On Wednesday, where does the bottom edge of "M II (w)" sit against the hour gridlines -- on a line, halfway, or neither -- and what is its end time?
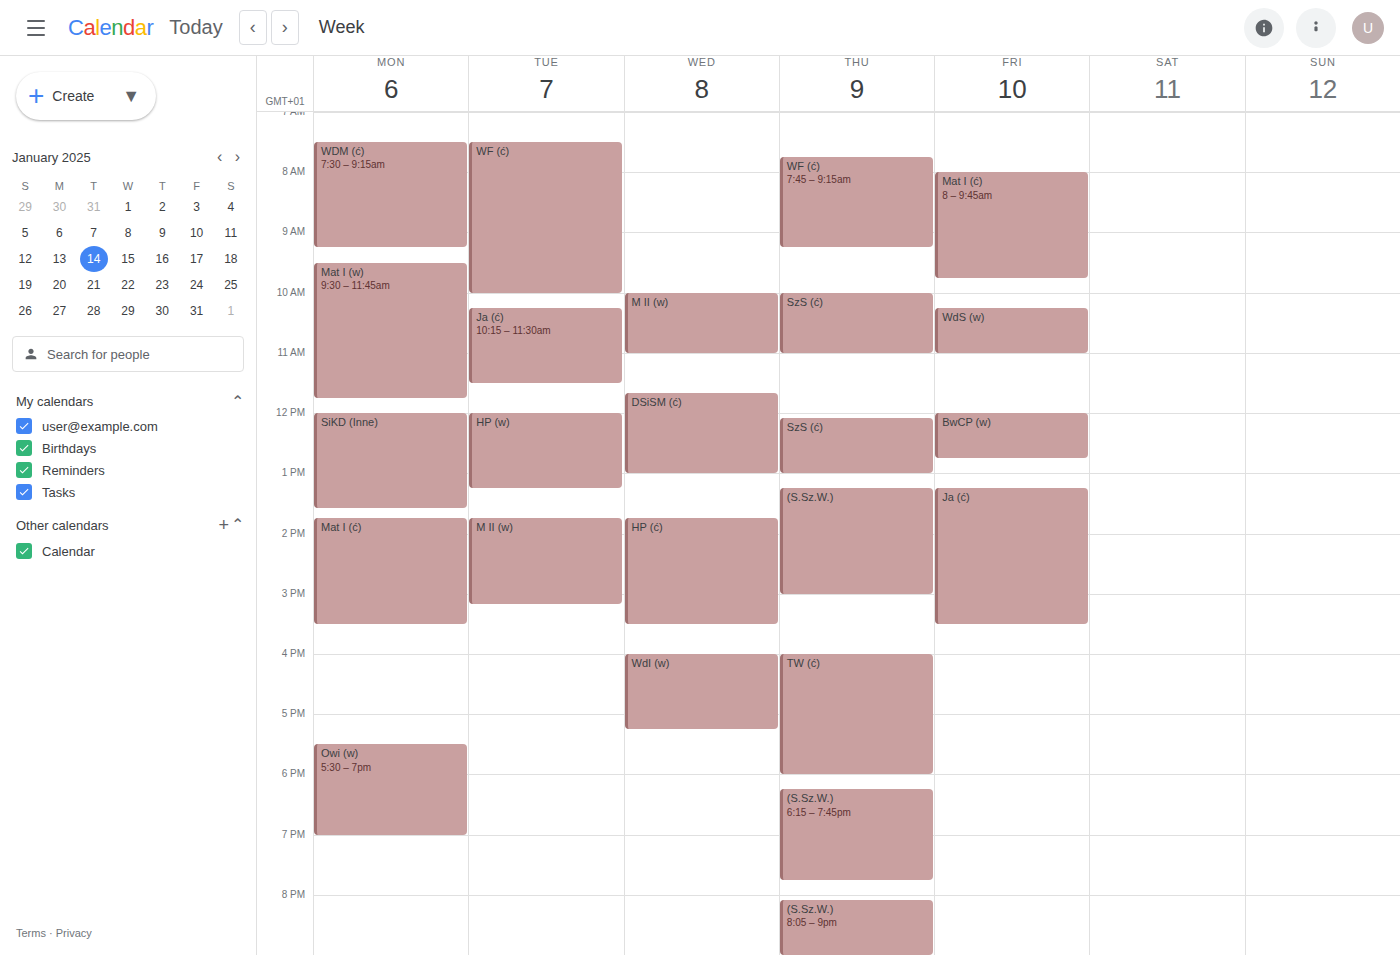
11:00 AM -- exactly on the 11 AM line.